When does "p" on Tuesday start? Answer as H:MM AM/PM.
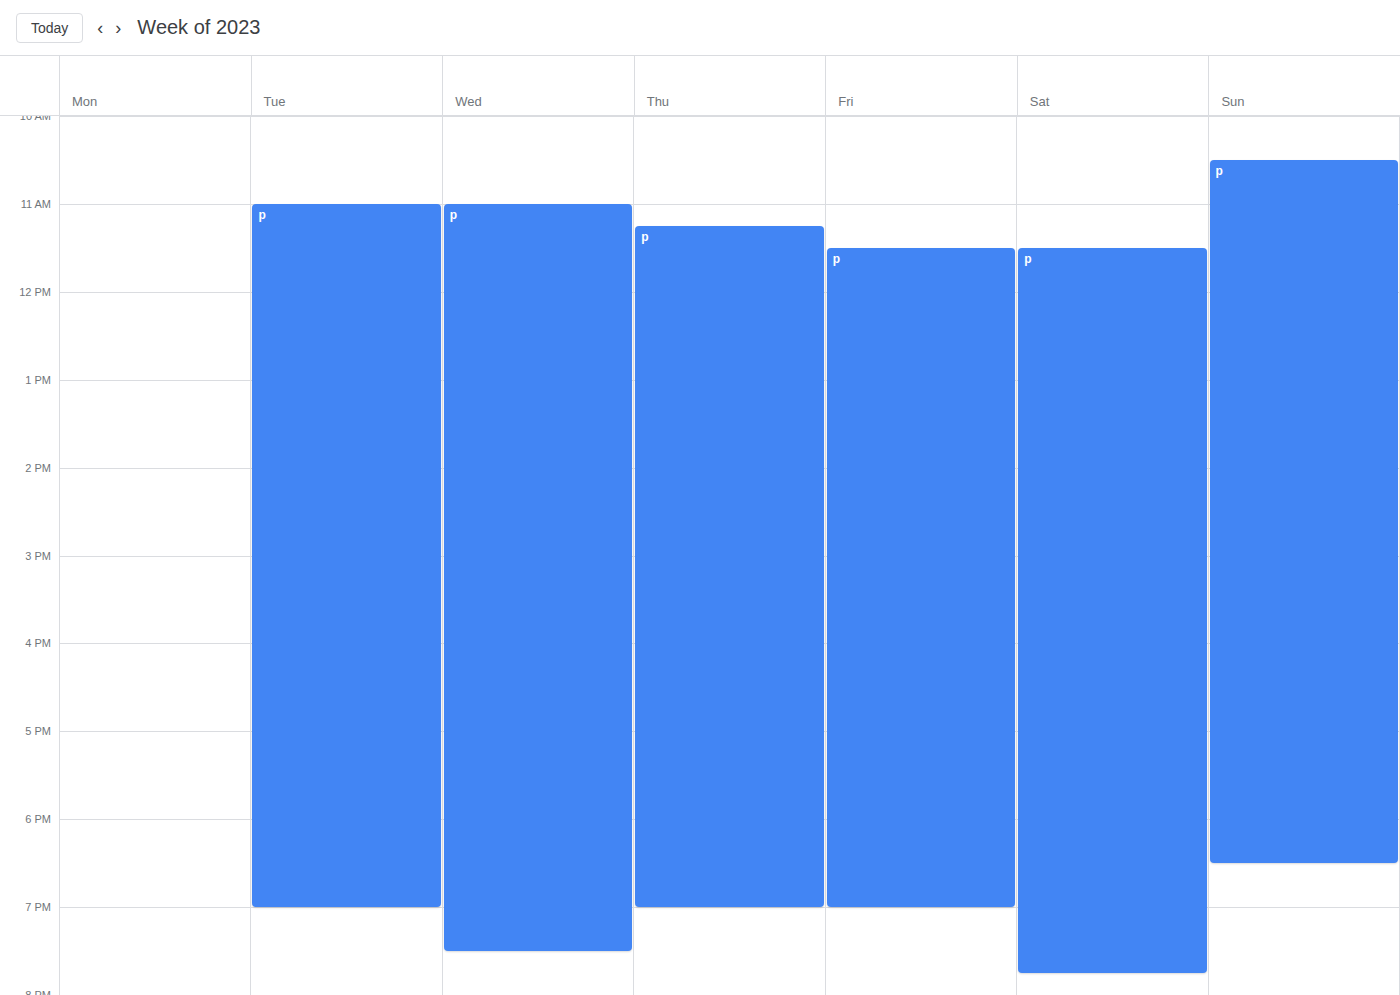
11:00 AM